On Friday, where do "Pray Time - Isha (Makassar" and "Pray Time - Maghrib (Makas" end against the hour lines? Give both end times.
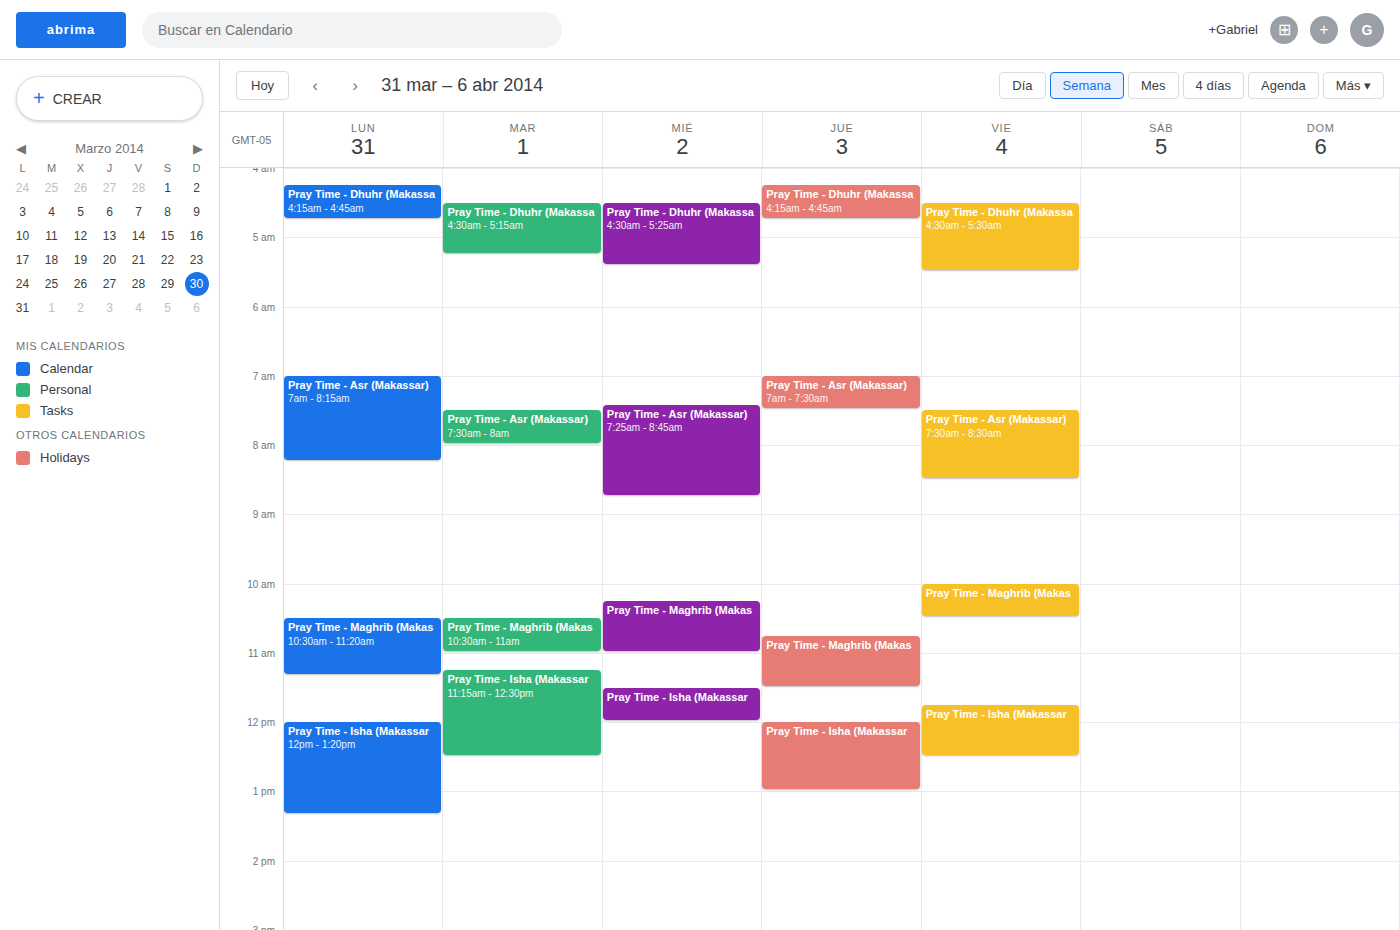
"Pray Time - Isha (Makassar": 12:30 PM, halfway between the 12 PM and 1 PM lines. "Pray Time - Maghrib (Makas": 10:30 AM, halfway between the 10 AM and 11 AM lines.